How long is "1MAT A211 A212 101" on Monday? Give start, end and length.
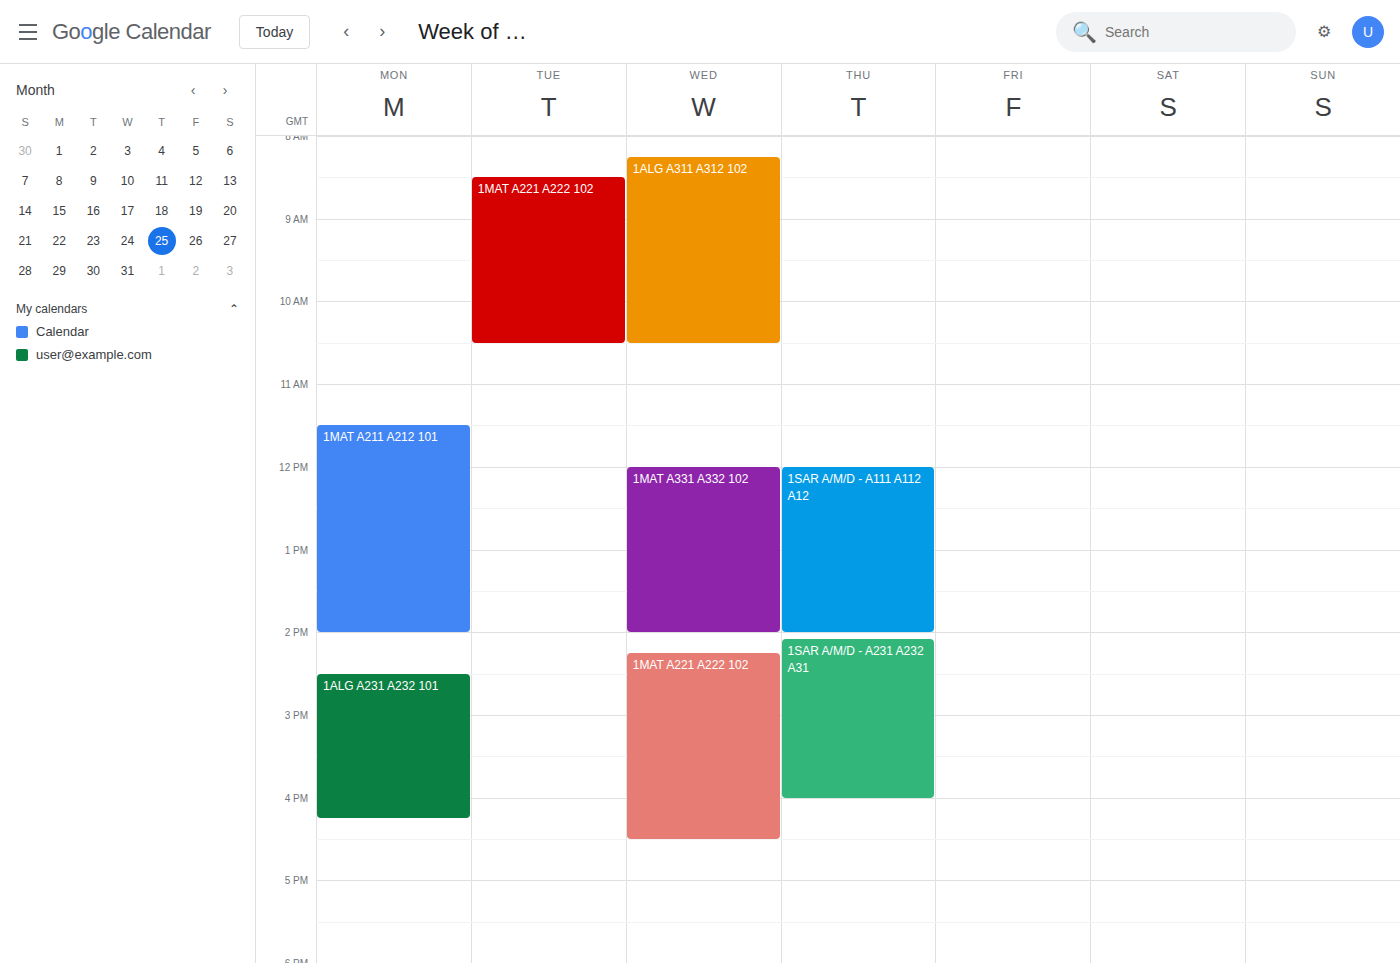
11:30 AM to 2:00 PM, 2 hours 30 minutes